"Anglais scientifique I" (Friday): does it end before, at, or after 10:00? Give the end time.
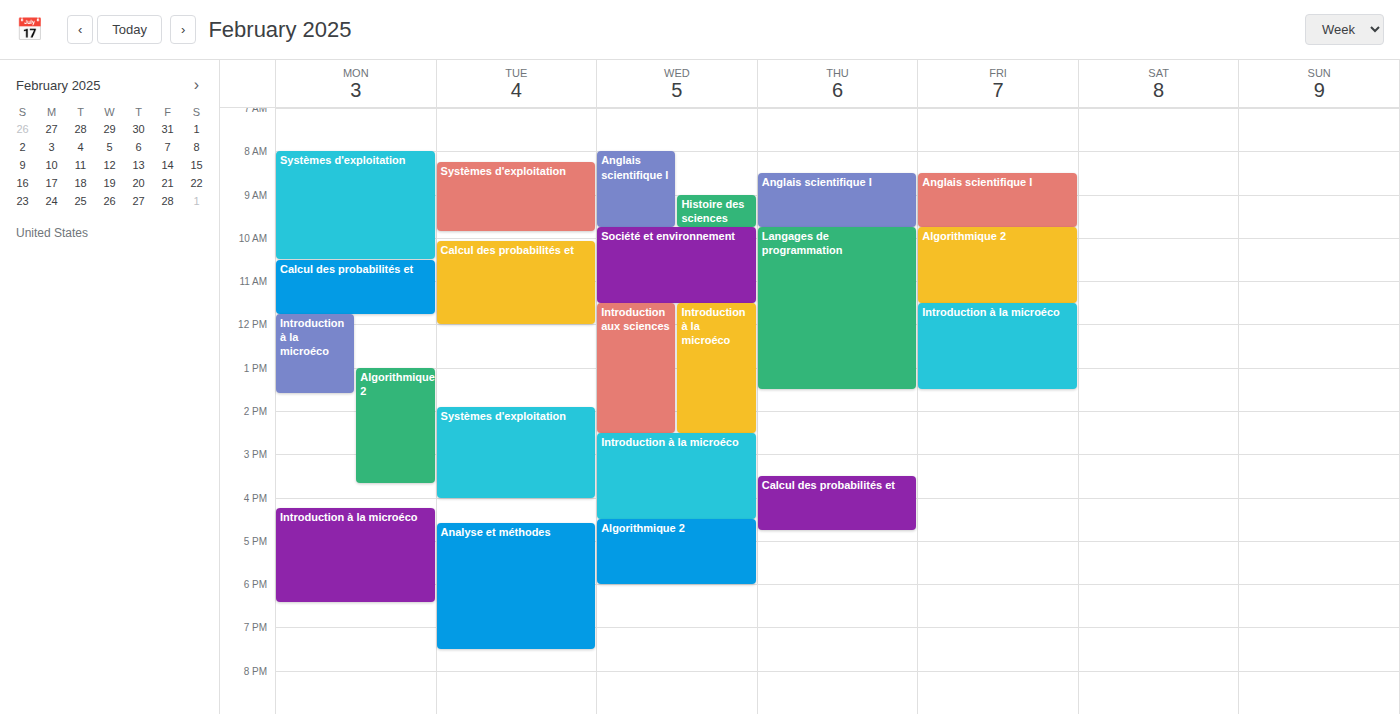
09:45 -- before 10:00, 15 minutes above the 10:00 line.